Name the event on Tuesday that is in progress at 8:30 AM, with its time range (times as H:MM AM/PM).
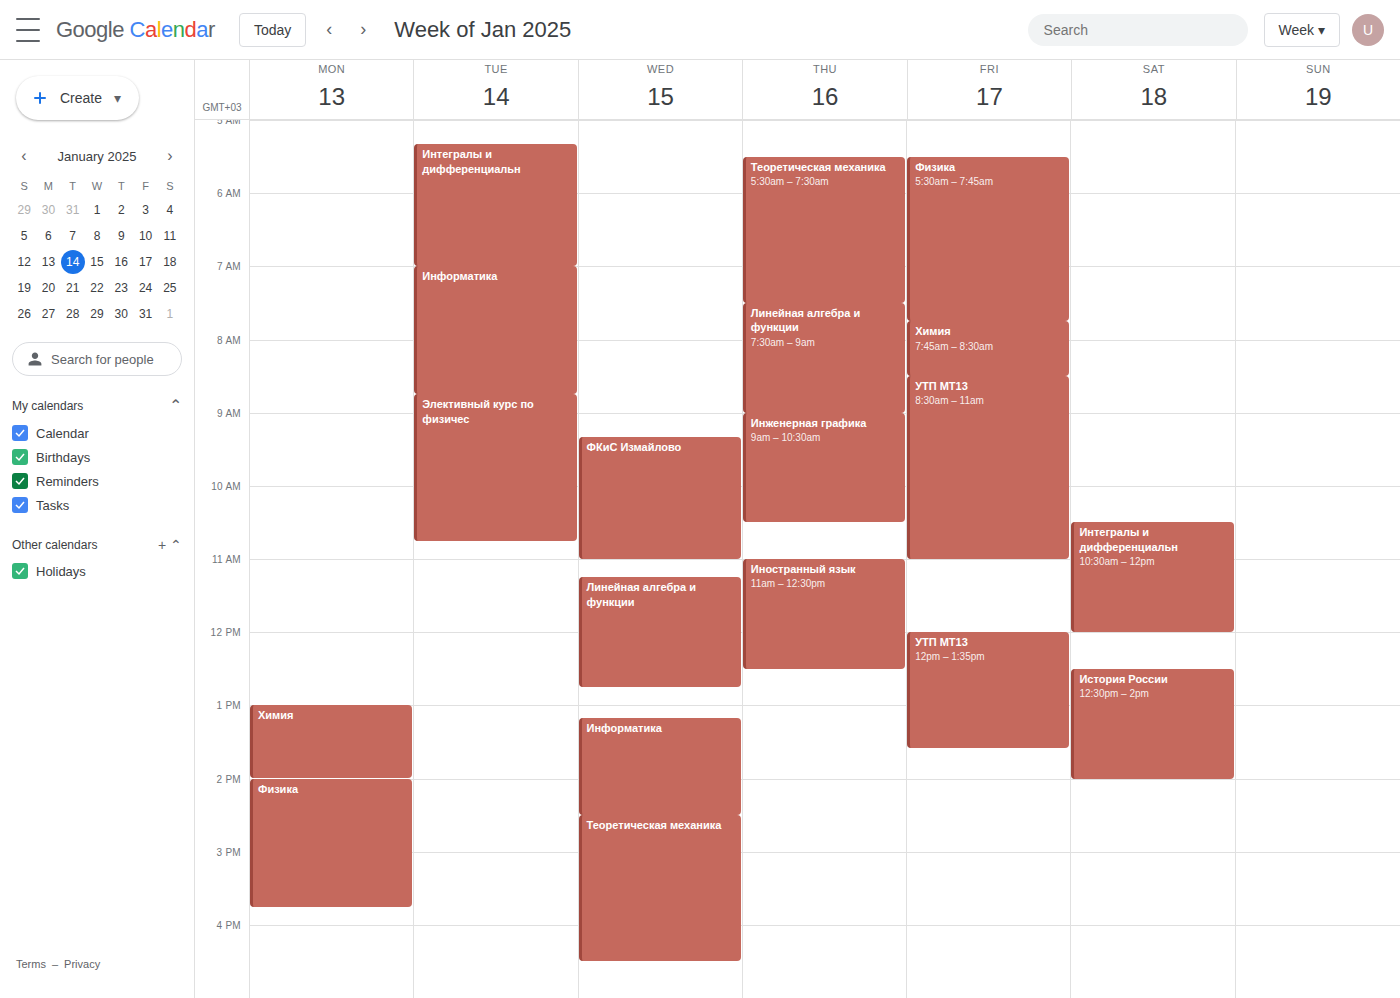
"Информатика", 7:00 AM to 8:45 AM